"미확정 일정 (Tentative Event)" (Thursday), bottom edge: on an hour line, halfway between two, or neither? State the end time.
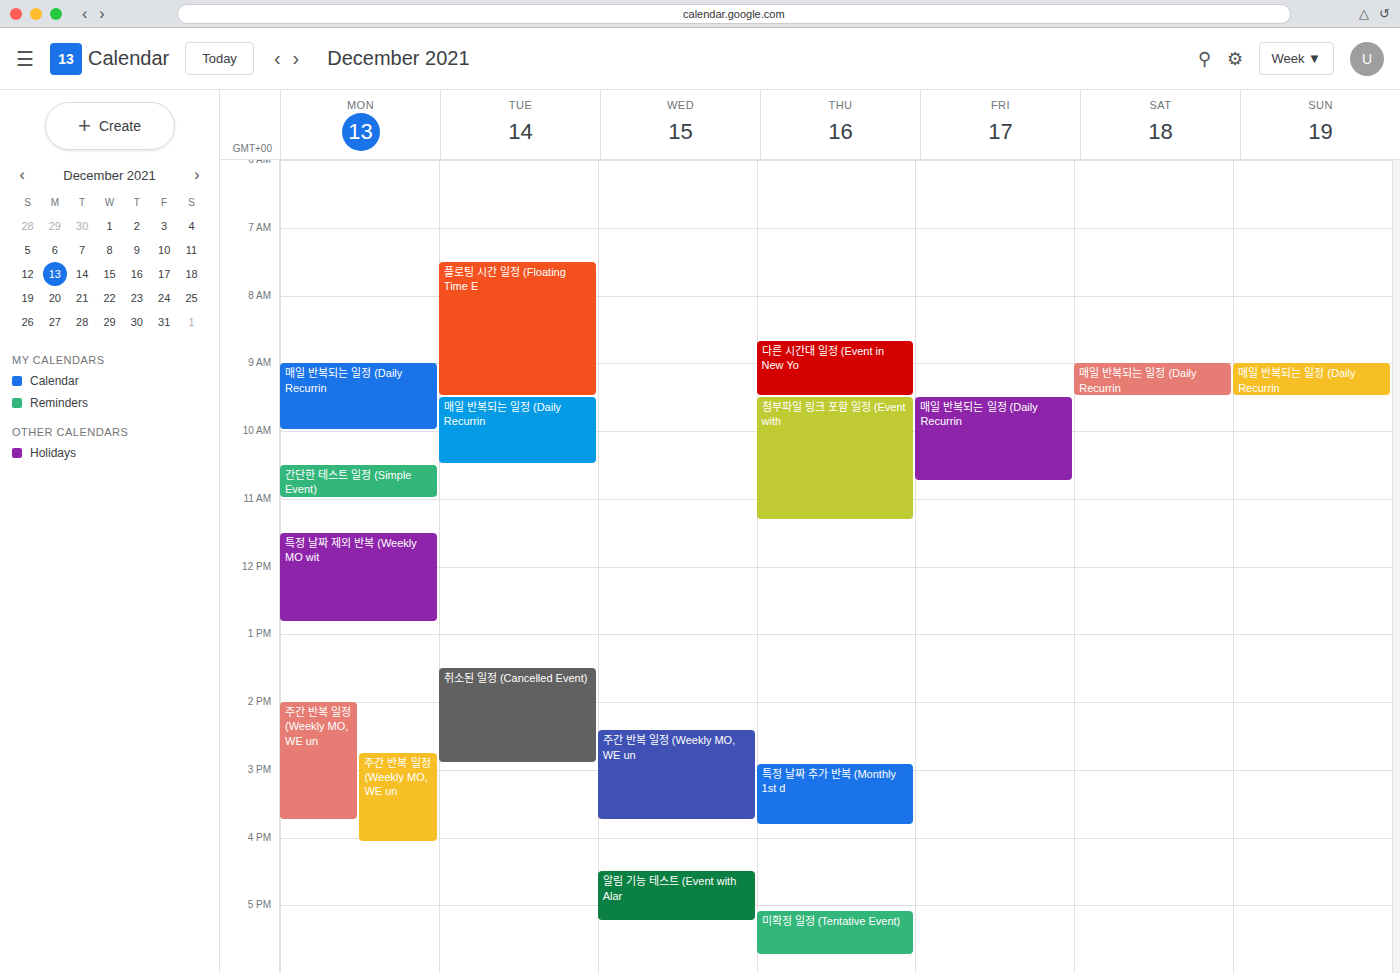
17:45 -- neither: three quarters of the way from the 17:00 line to the 18:00 line.